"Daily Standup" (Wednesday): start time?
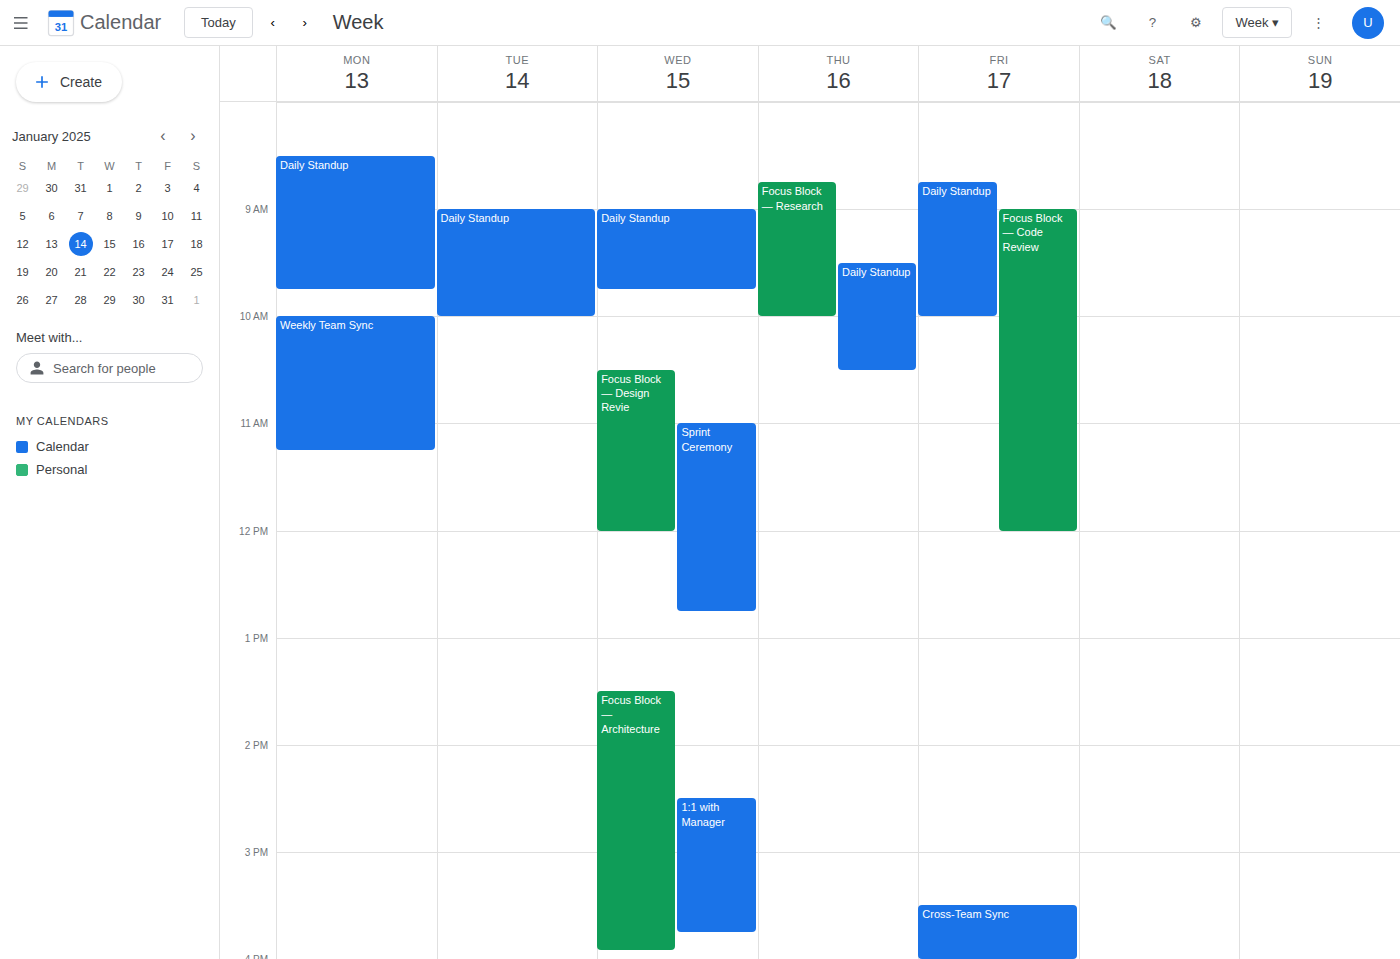
9:00 AM